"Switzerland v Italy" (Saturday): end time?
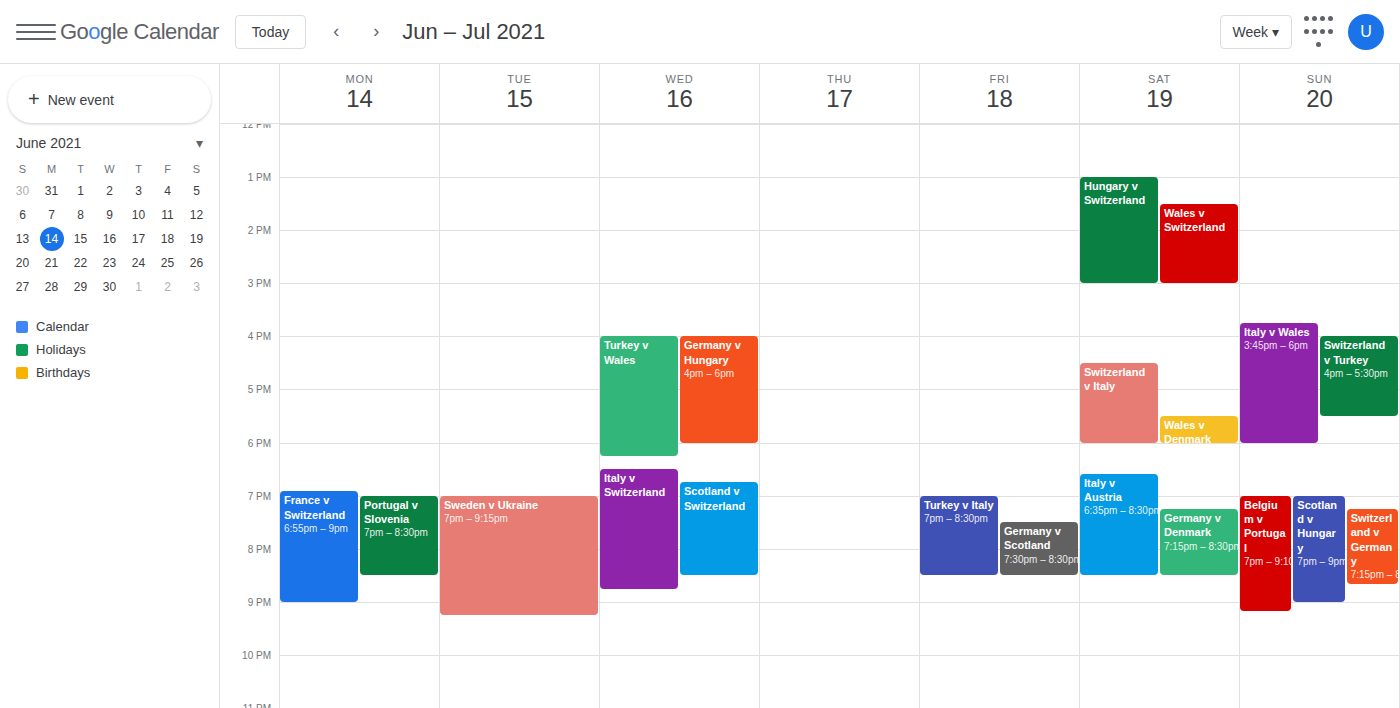
6:00 PM